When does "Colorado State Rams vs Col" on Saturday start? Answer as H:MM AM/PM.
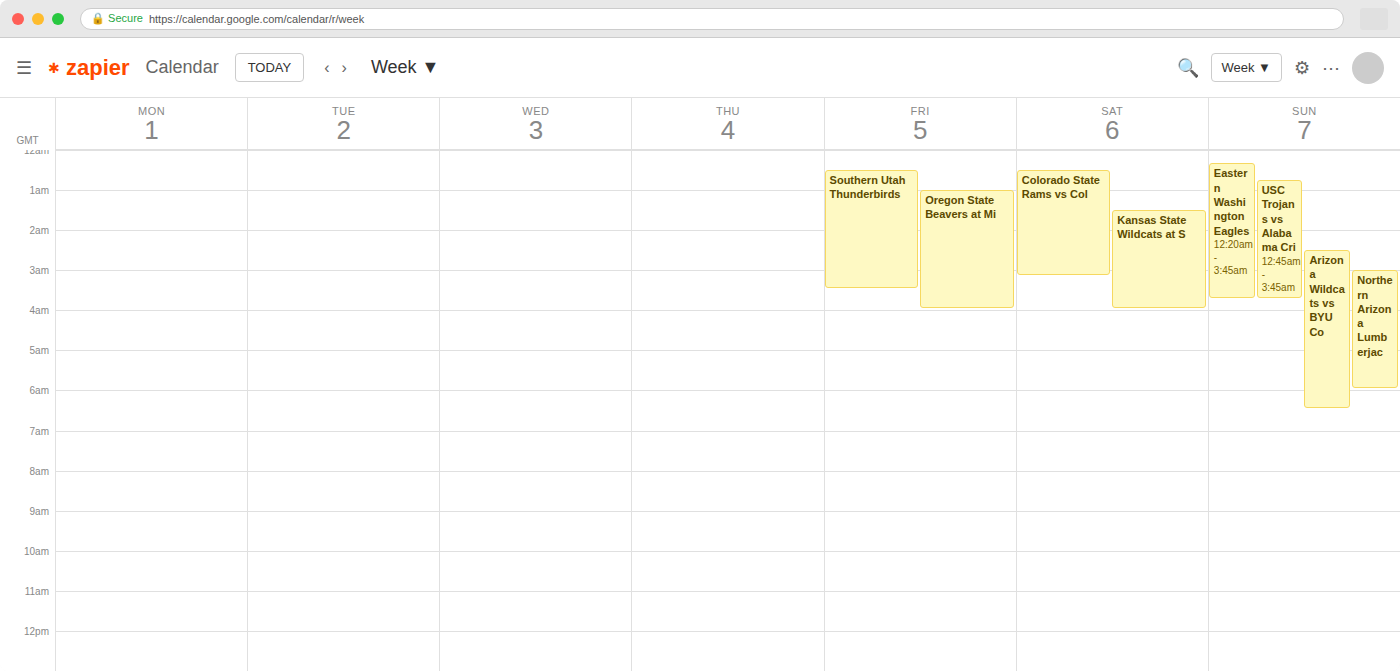
12:30 AM